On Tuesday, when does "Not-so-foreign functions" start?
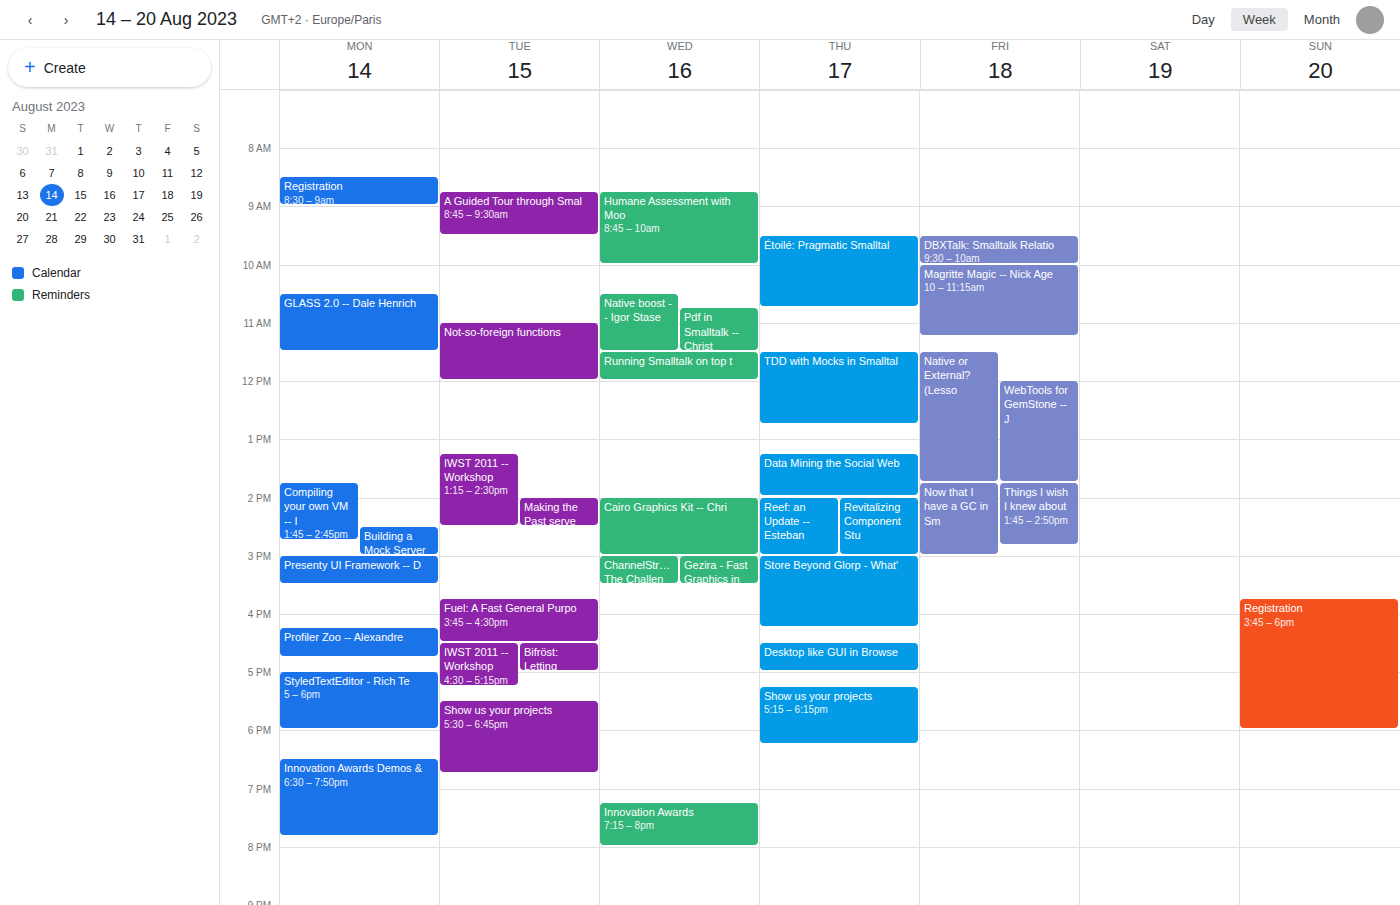
11:00